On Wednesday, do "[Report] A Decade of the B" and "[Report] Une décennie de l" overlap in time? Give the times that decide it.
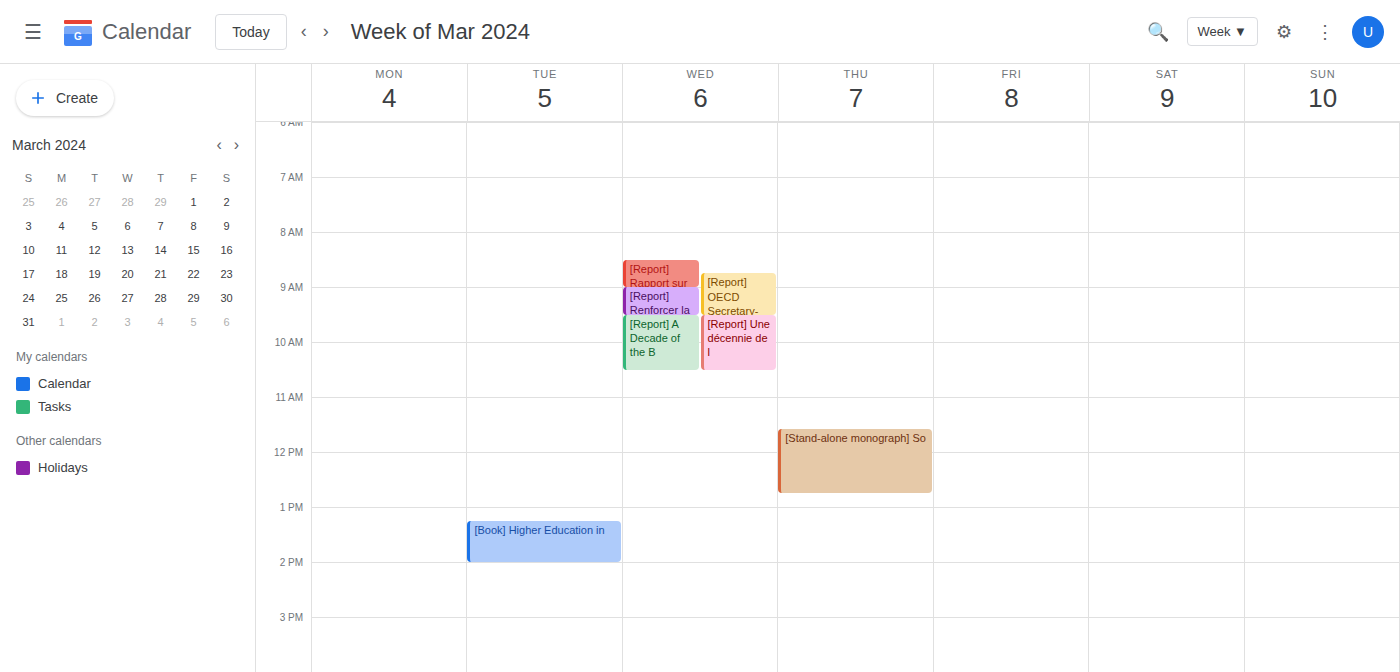
"[Report] A Decade of the B" runs 9:30 AM to 10:30 AM, inside "[Report] Une décennie de l" -- they overlap.